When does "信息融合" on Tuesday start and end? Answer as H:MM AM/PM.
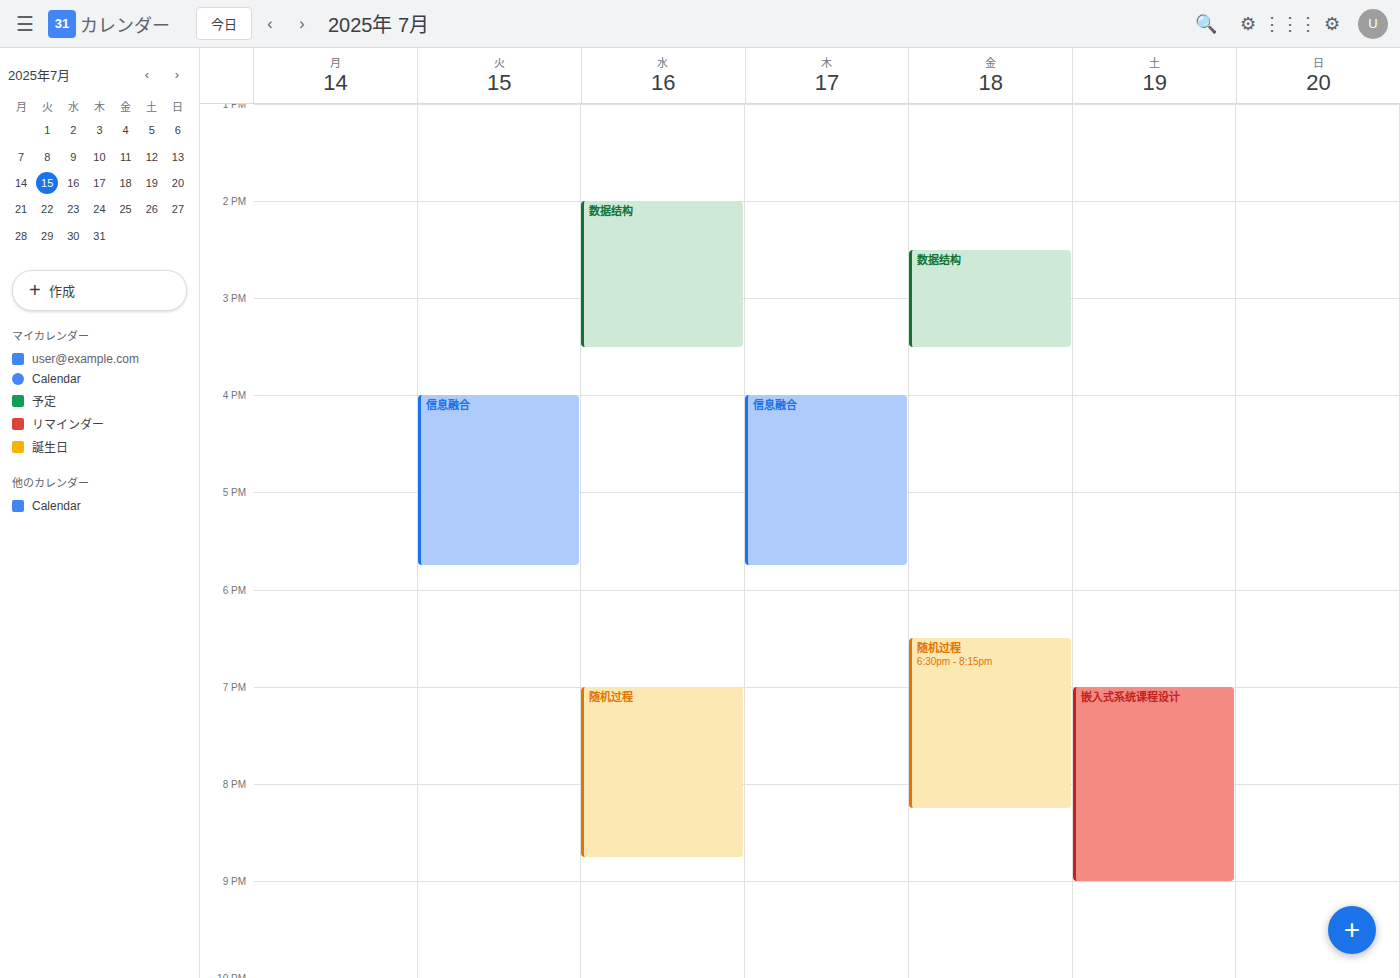
4:00 PM to 5:45 PM